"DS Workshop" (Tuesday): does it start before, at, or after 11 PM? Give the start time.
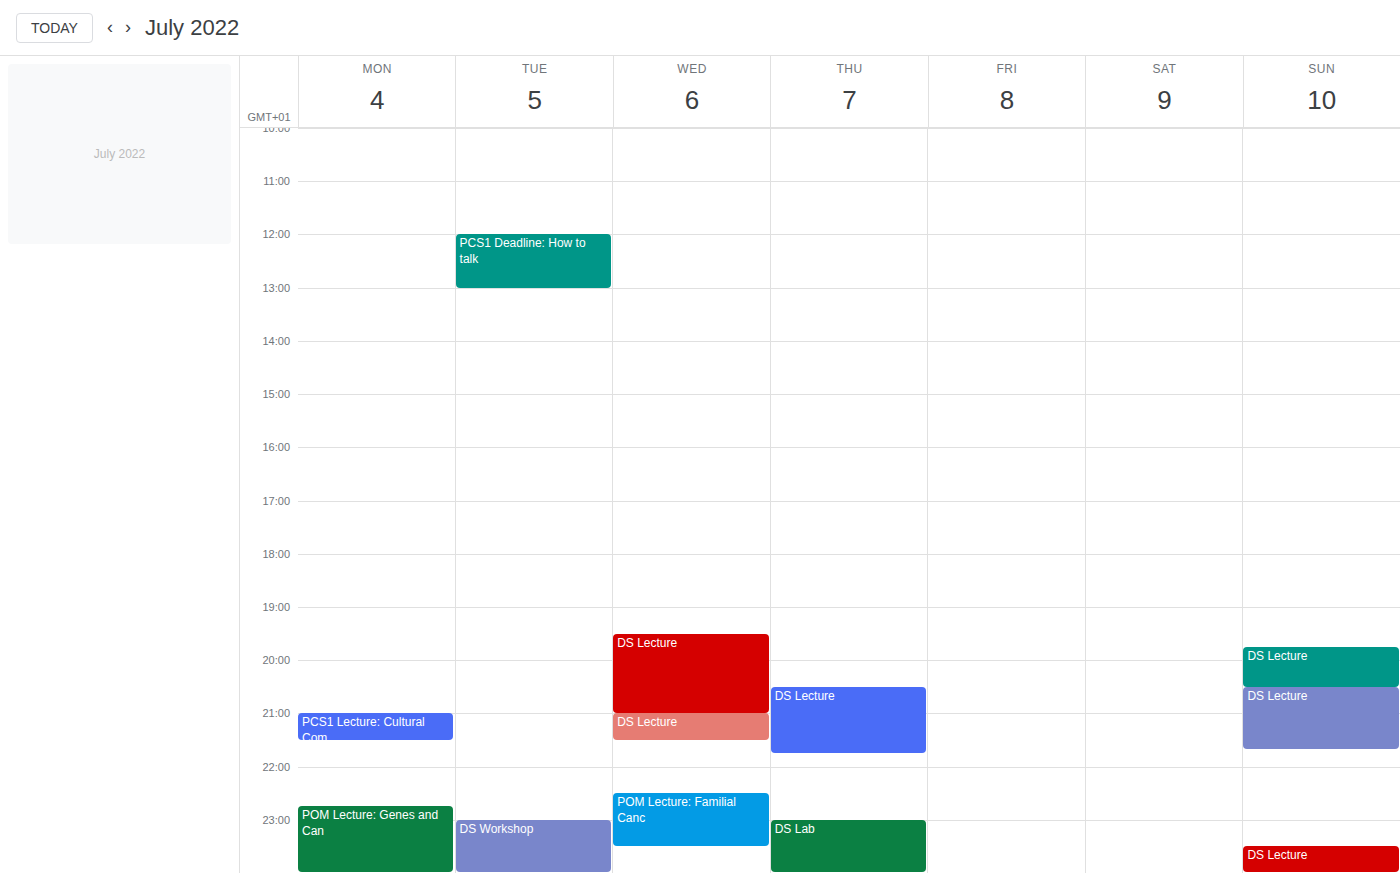
11:00 PM -- exactly at 11 PM, on the 11 PM line.